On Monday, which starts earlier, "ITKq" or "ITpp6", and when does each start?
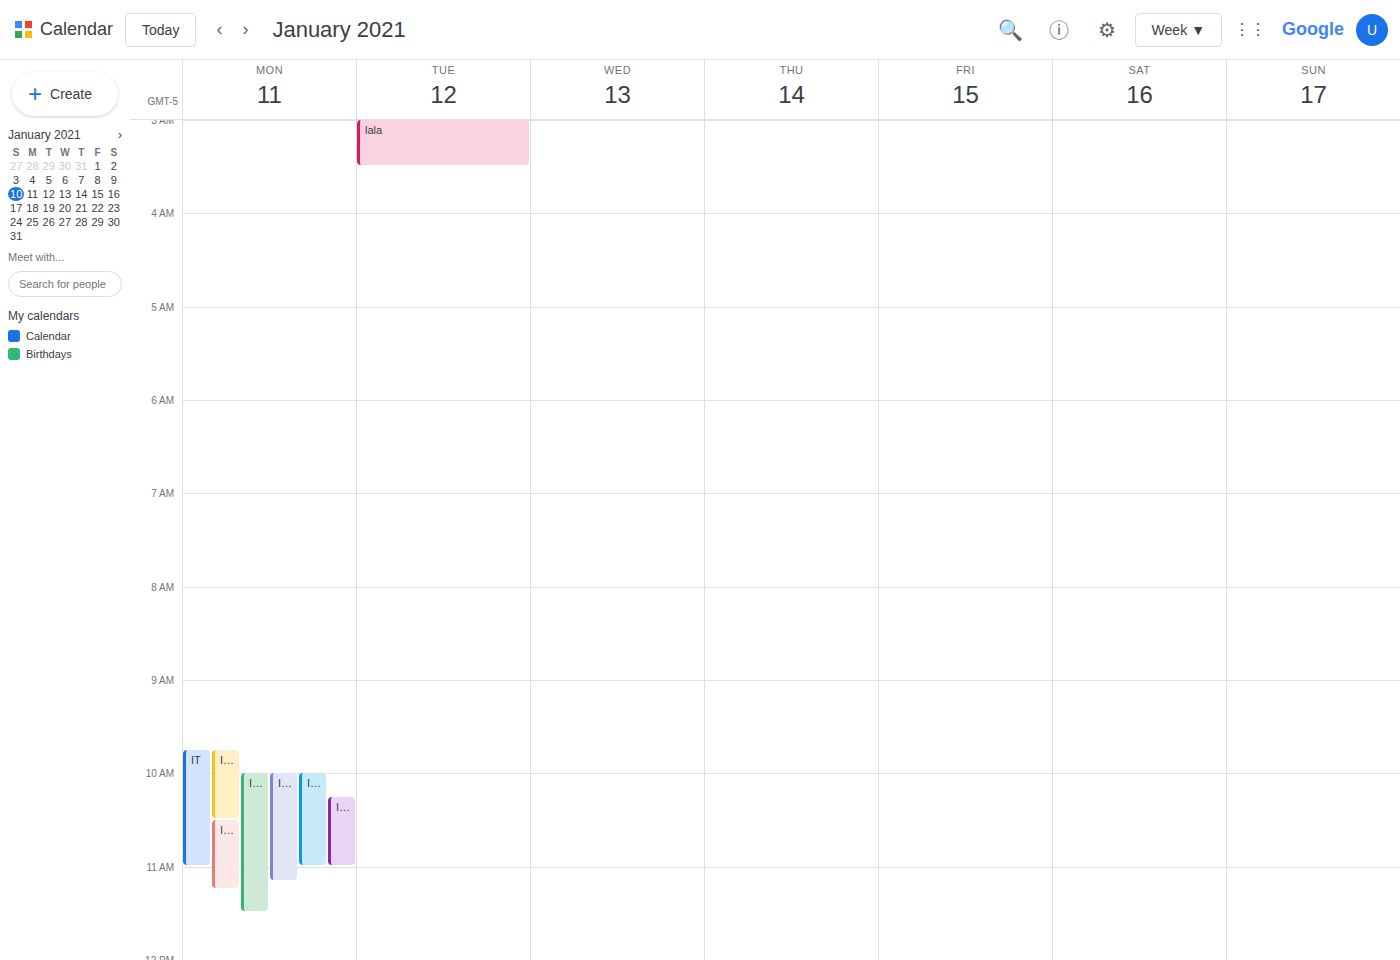
"ITpp6" 09:45; "ITKq" 10:15.